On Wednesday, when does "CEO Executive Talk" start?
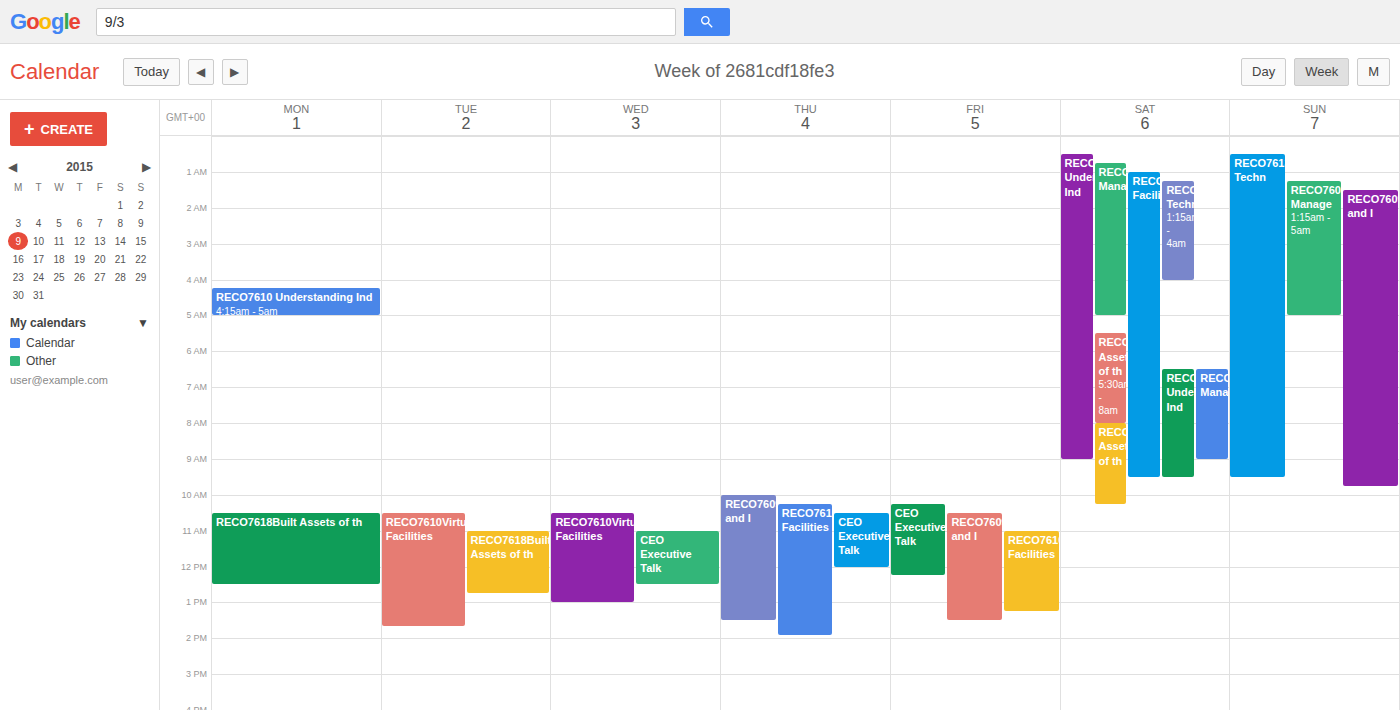
11:00 AM